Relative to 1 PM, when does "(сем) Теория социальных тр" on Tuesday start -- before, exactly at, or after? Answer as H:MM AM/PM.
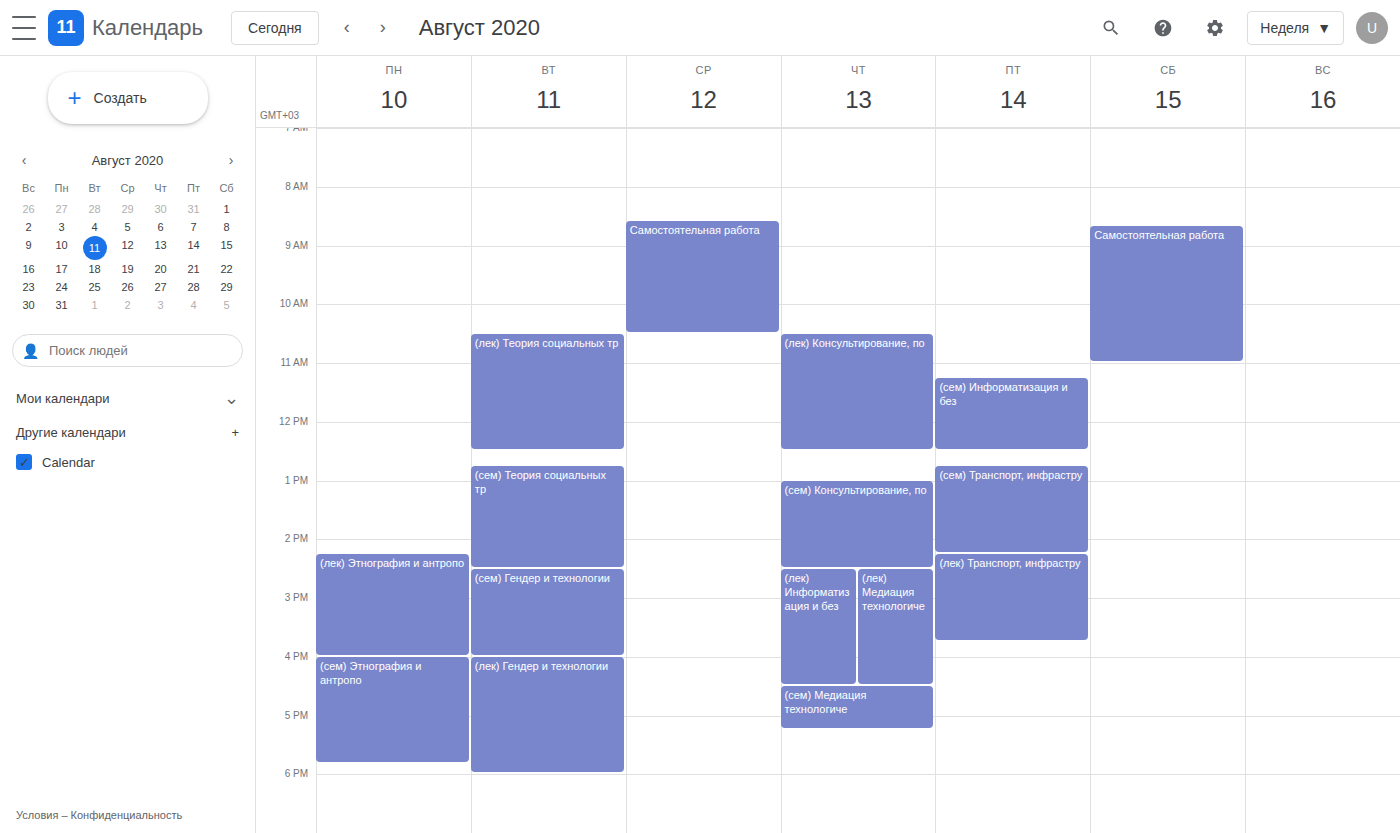
12:45 PM -- before 1 PM, 15 minutes above the 1 PM line.